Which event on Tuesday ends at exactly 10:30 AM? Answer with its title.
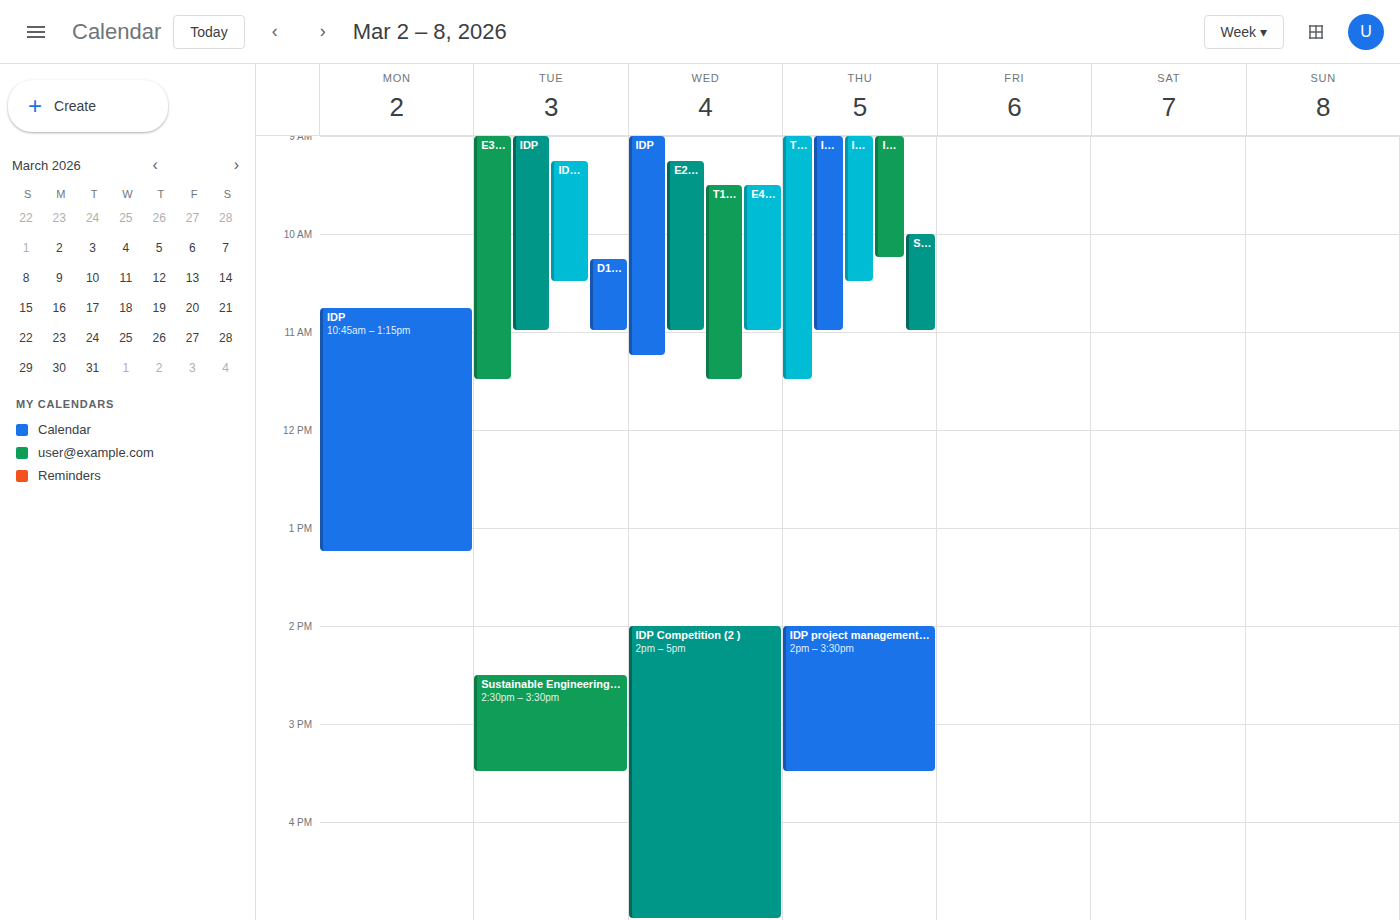
"IDP Progress Meetings (see"